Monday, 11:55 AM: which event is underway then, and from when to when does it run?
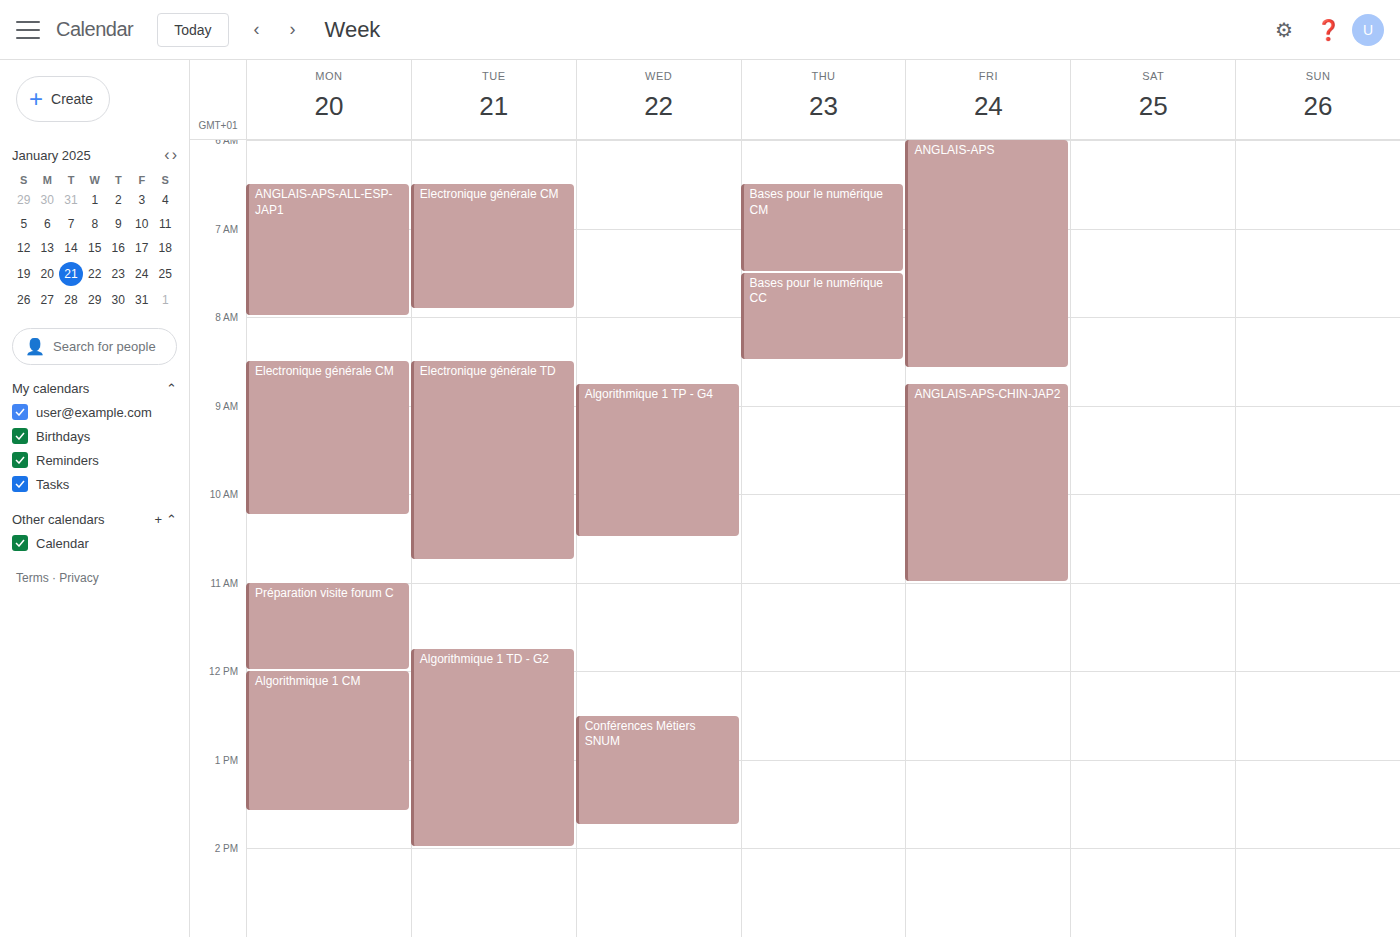
"Préparation visite forum C", 11:00 AM to 12:00 PM